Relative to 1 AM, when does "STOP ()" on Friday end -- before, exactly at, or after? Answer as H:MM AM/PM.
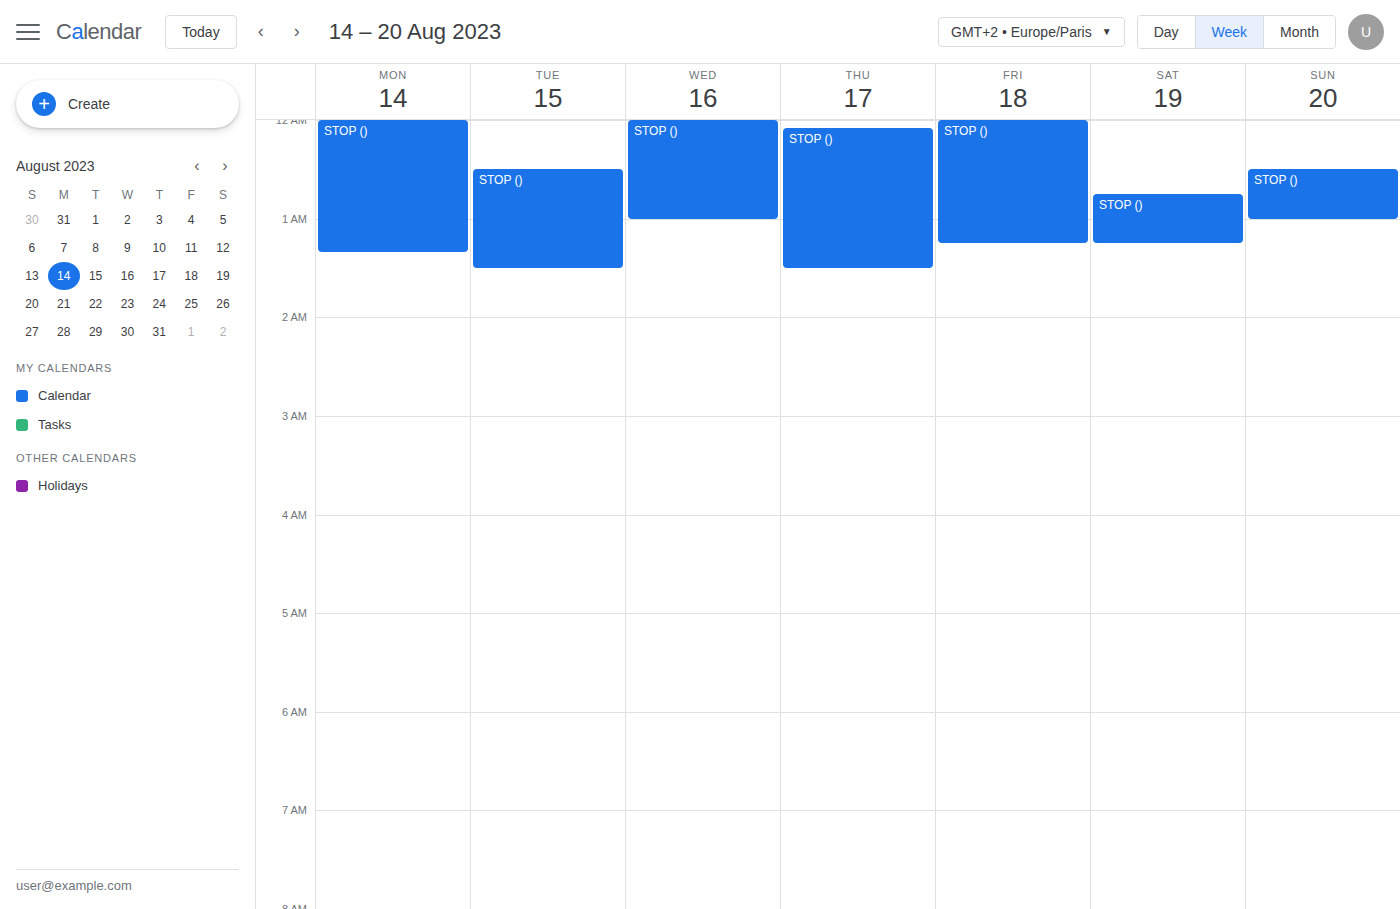
1:15 AM -- after 1 AM, 15 minutes below the 1 AM line.